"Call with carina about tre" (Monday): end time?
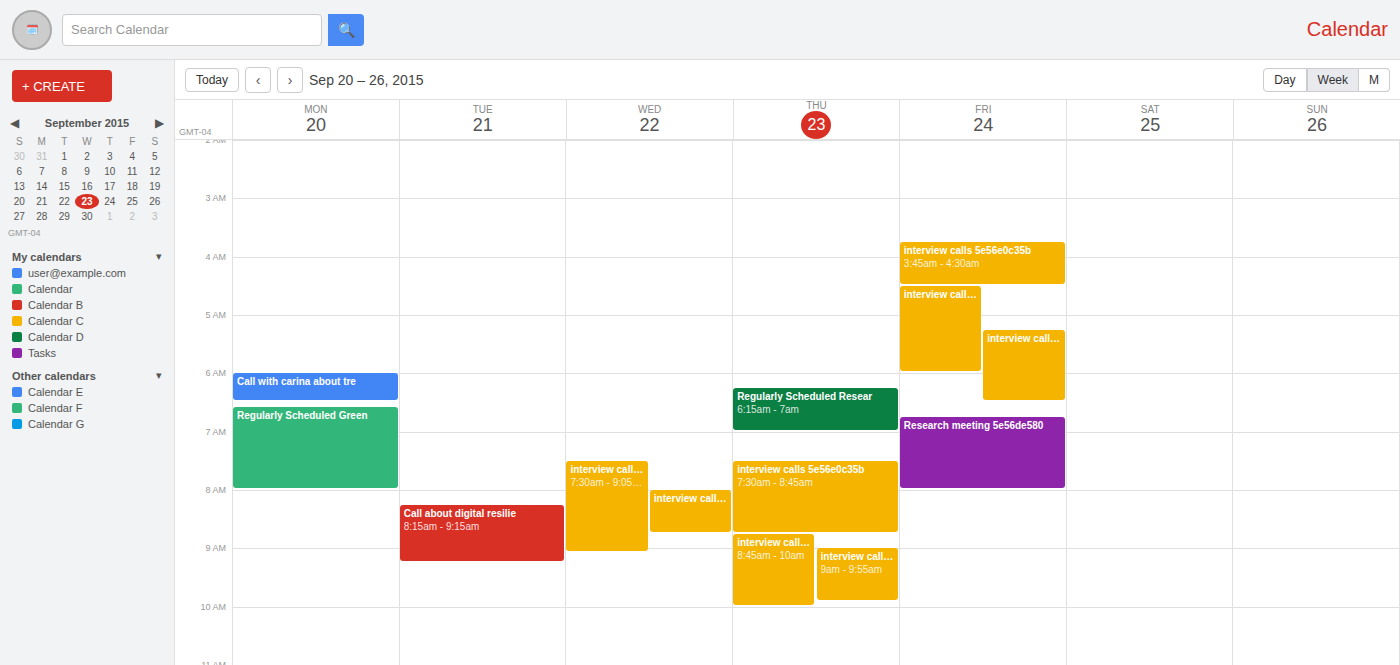
6:30 AM